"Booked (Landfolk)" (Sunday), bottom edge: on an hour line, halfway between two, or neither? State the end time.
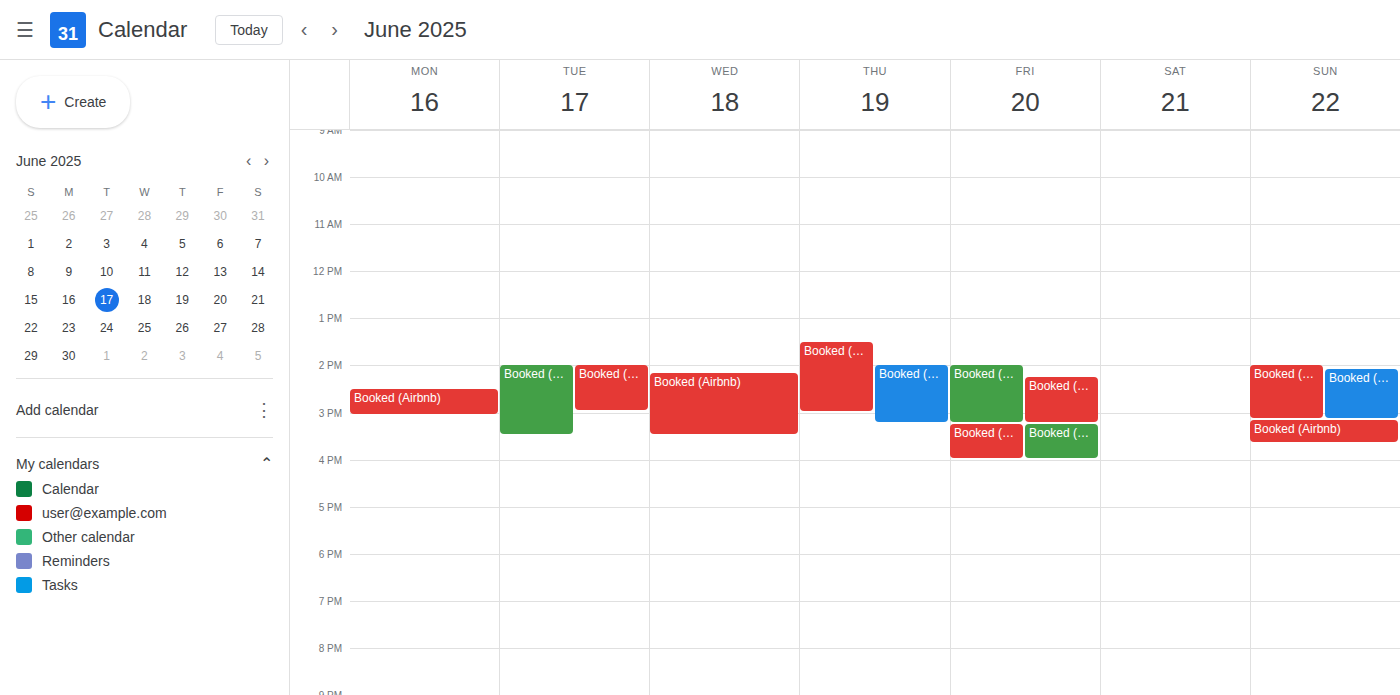
3:10 PM -- neither: 10 minutes below the 3 PM line and 50 minutes above the 4 PM line.